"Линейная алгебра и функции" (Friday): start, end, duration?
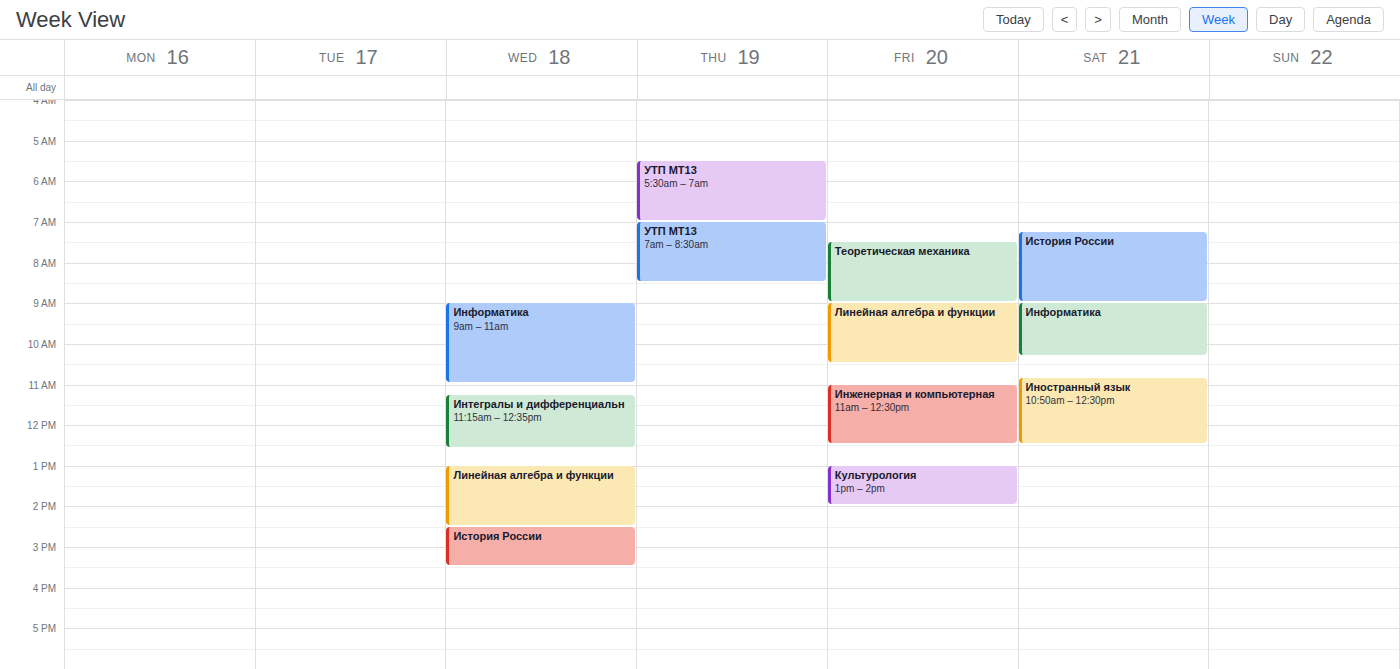
9:00 AM to 10:30 AM, 1 hour 30 minutes